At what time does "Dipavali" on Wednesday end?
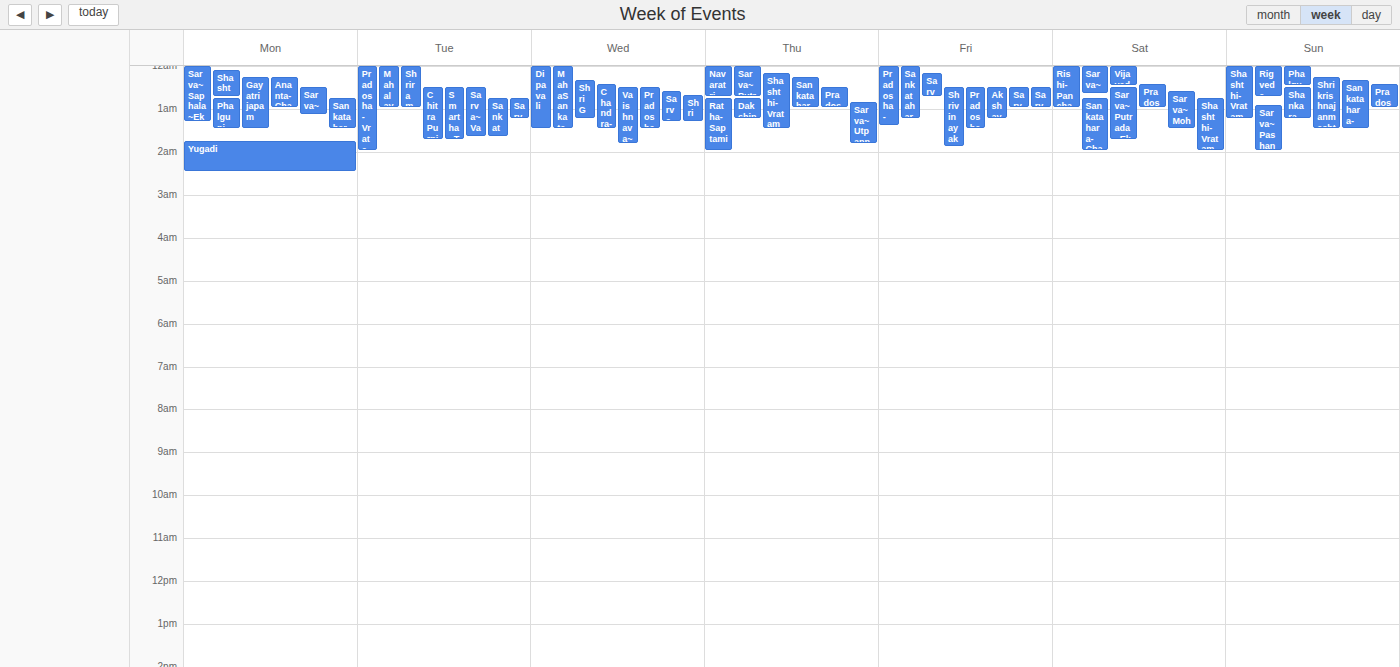
1:30 AM